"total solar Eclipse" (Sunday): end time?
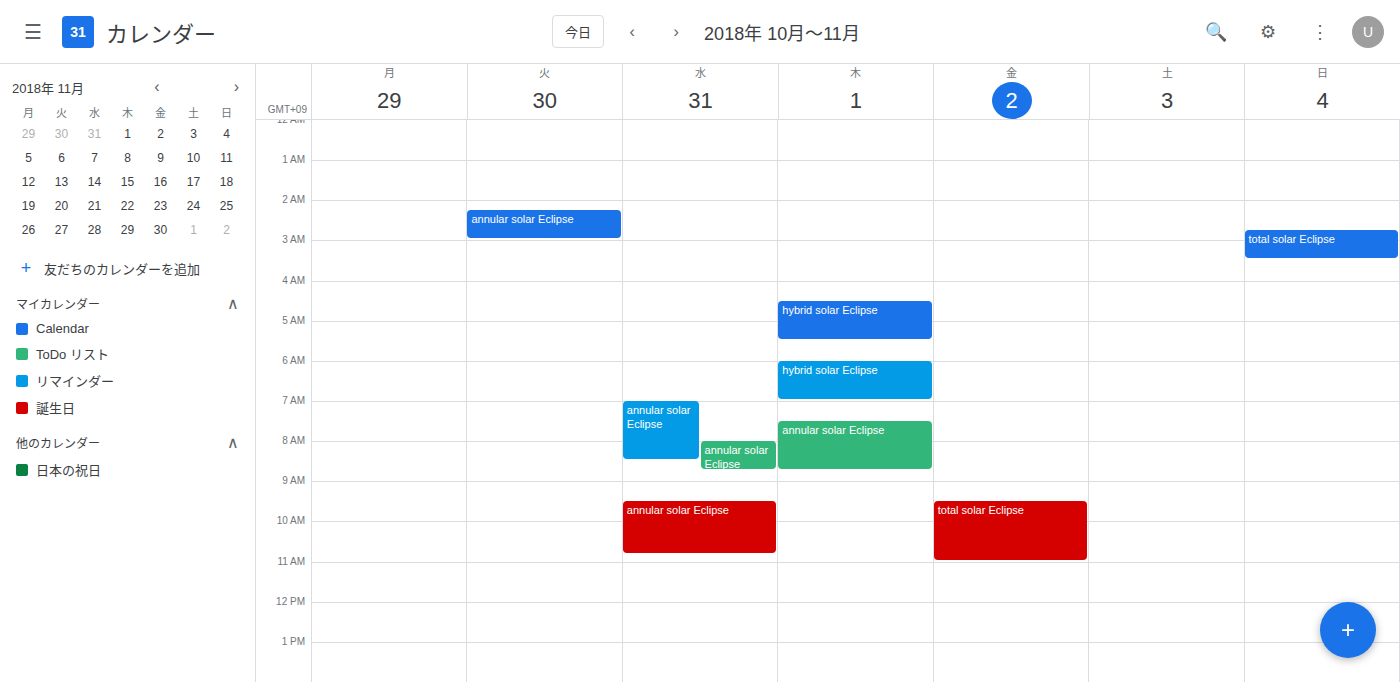
3:30 AM